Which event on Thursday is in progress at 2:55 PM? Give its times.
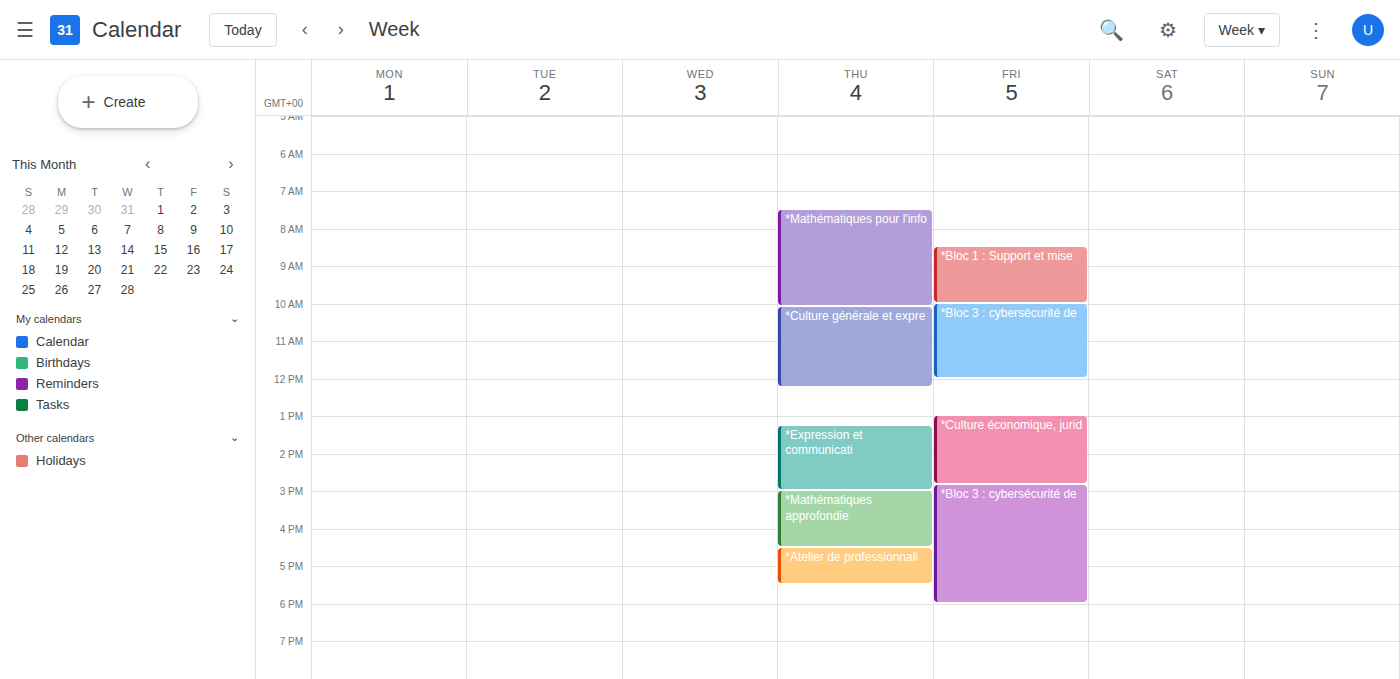
"*Expression et communicati", 1:15 PM to 3:00 PM